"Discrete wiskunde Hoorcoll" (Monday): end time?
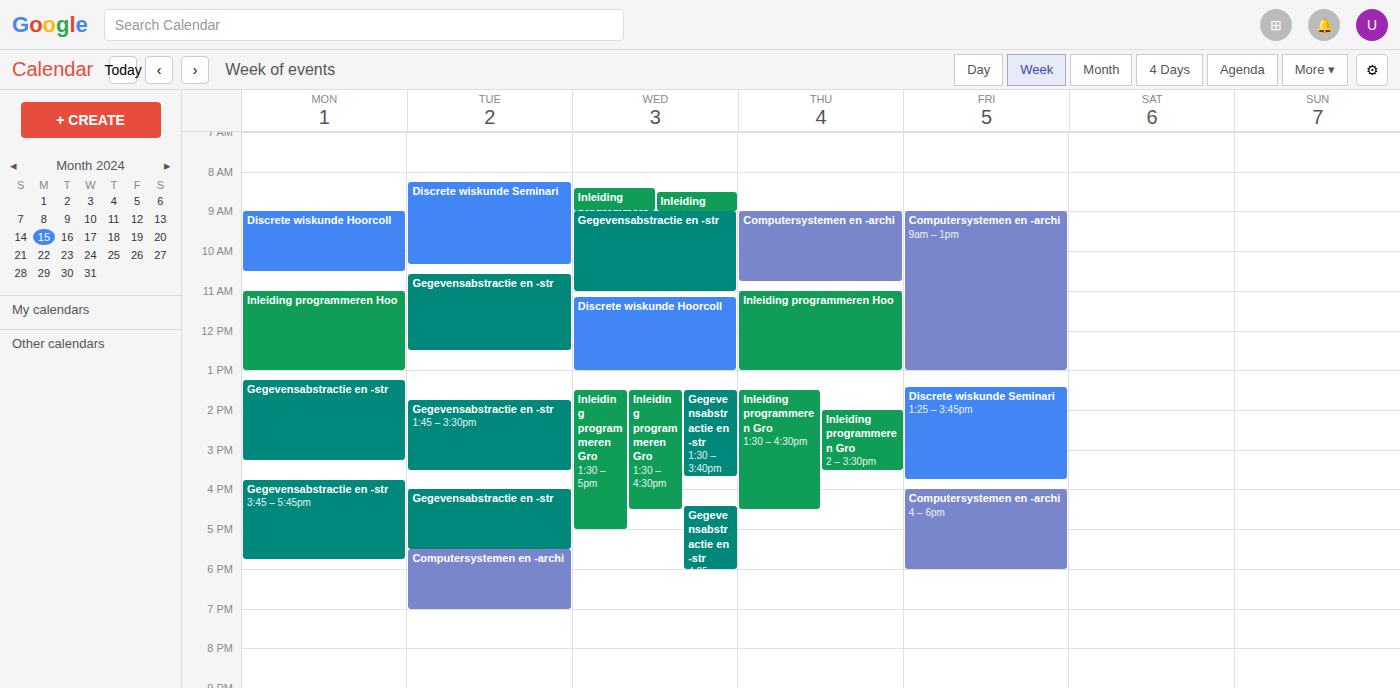
10:30 AM